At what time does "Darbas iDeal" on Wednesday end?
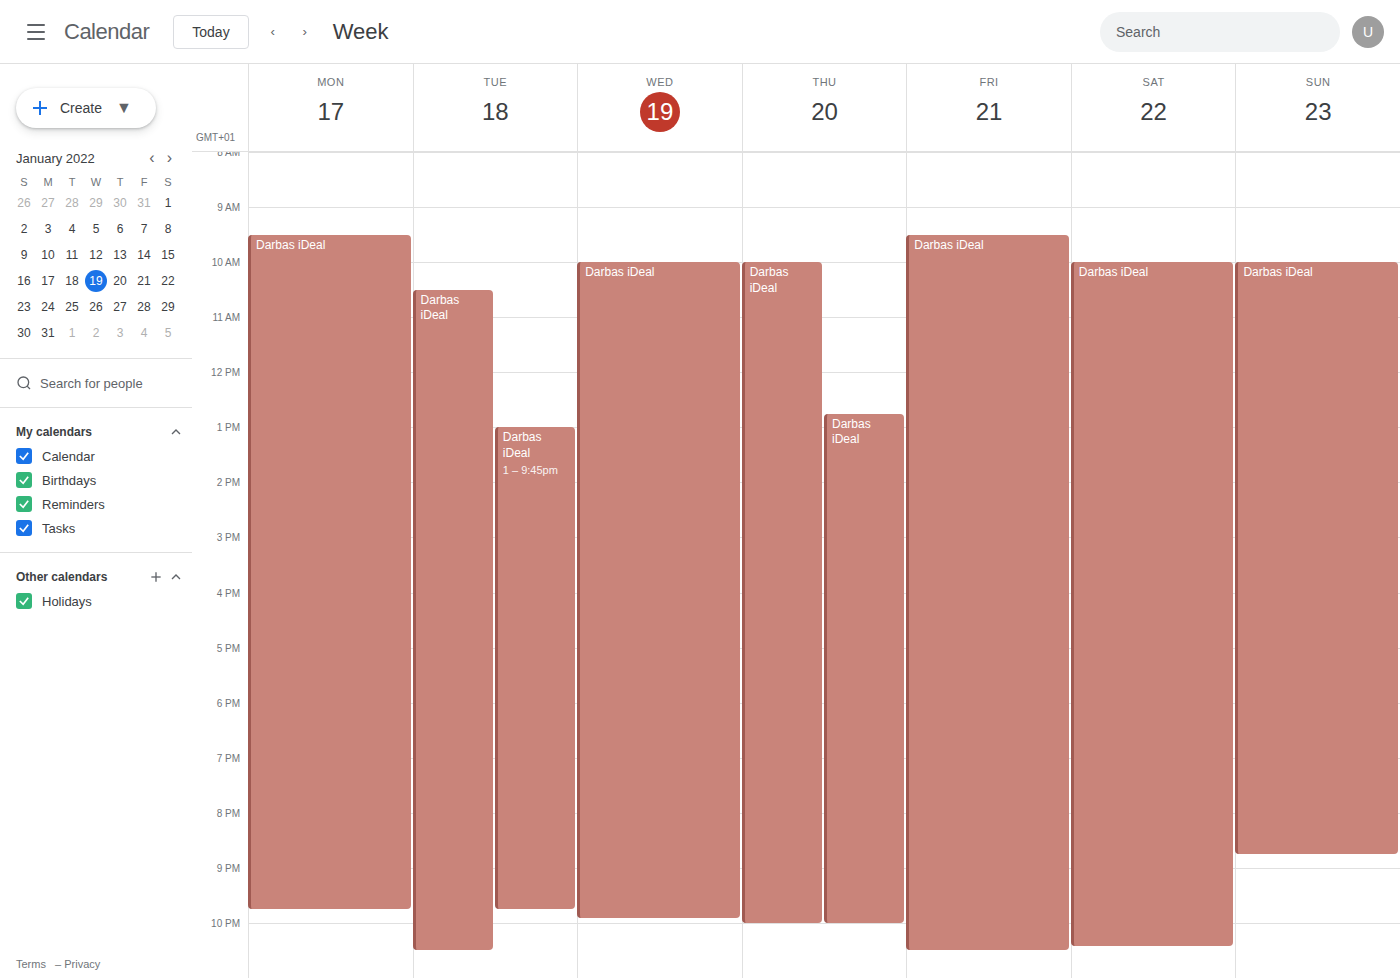
9:55 PM